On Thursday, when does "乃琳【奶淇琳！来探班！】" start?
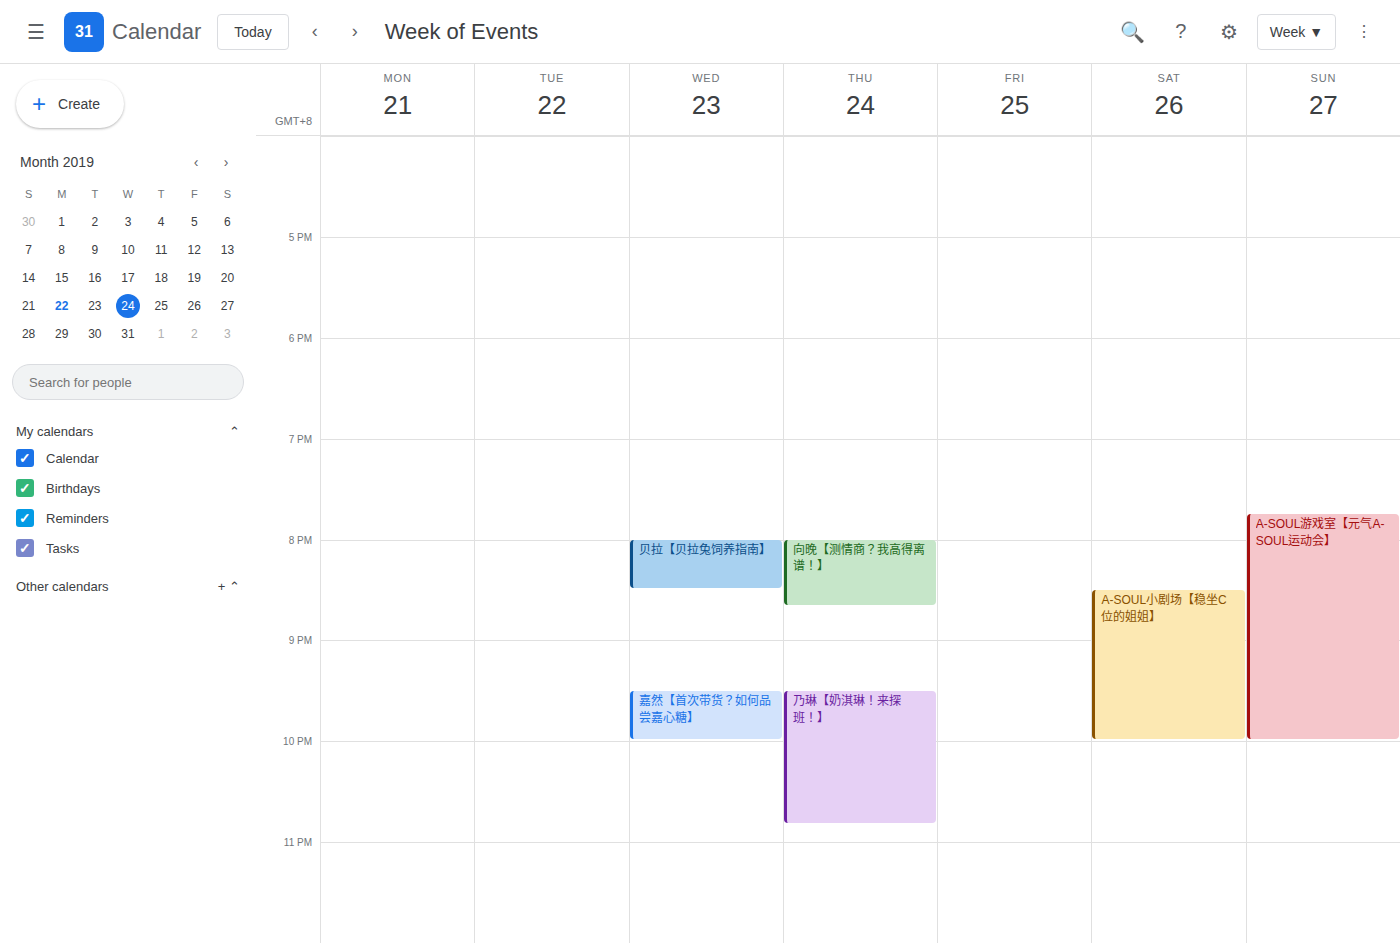
9:30 PM